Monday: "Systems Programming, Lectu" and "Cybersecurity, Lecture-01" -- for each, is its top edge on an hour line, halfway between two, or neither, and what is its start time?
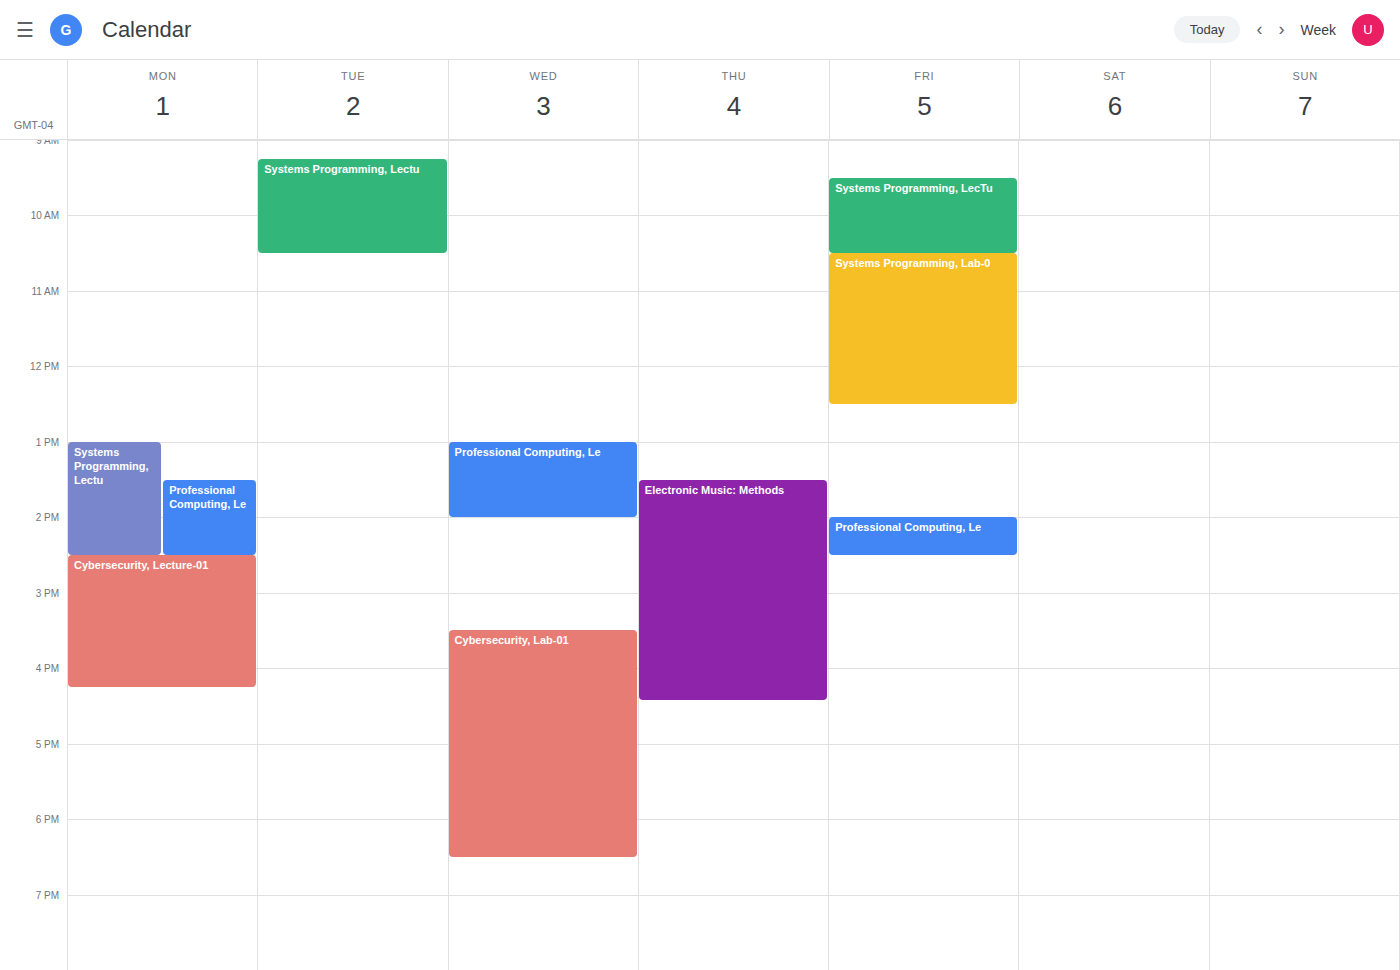
"Systems Programming, Lectu": 1:00 PM, exactly on the 1 PM line. "Cybersecurity, Lecture-01": 2:30 PM, halfway between the 2 PM and 3 PM lines.